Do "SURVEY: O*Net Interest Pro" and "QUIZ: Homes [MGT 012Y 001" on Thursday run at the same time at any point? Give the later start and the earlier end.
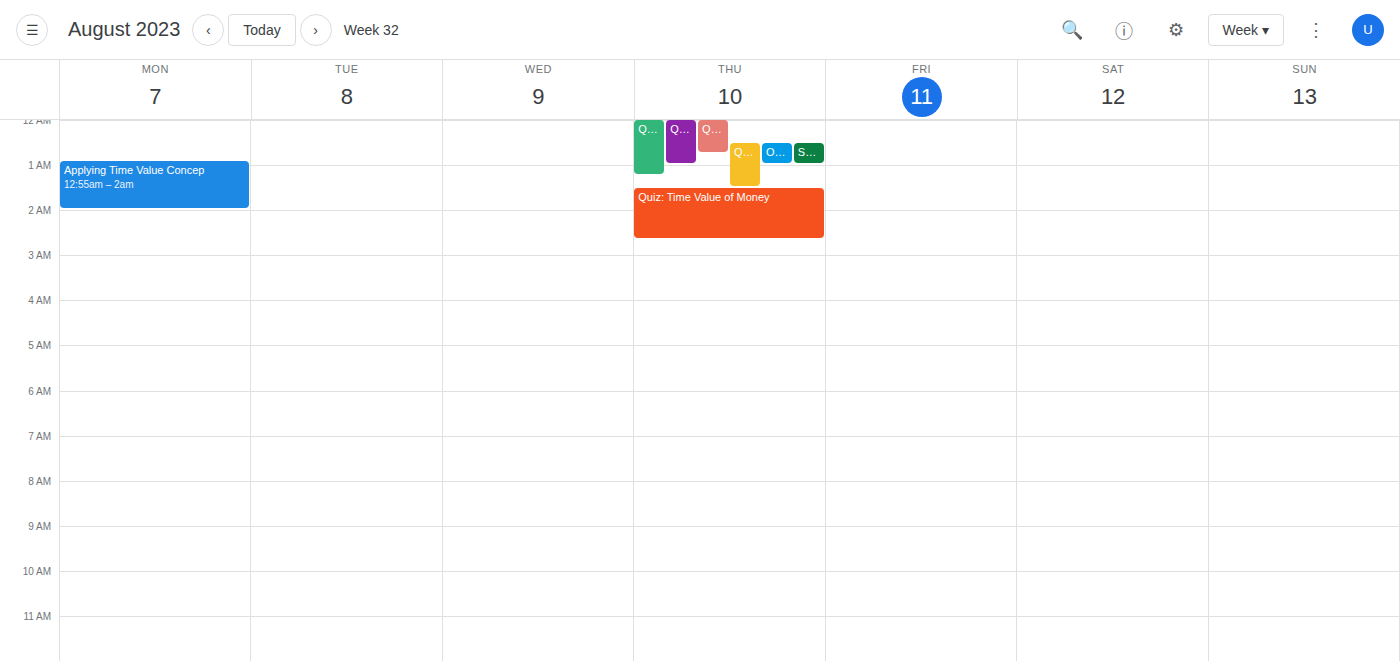
"SURVEY: O*Net Interest Pro" starts at 12:30 AM, before "QUIZ: Homes [MGT 012Y 001" ends at 12:45 AM -- they overlap.